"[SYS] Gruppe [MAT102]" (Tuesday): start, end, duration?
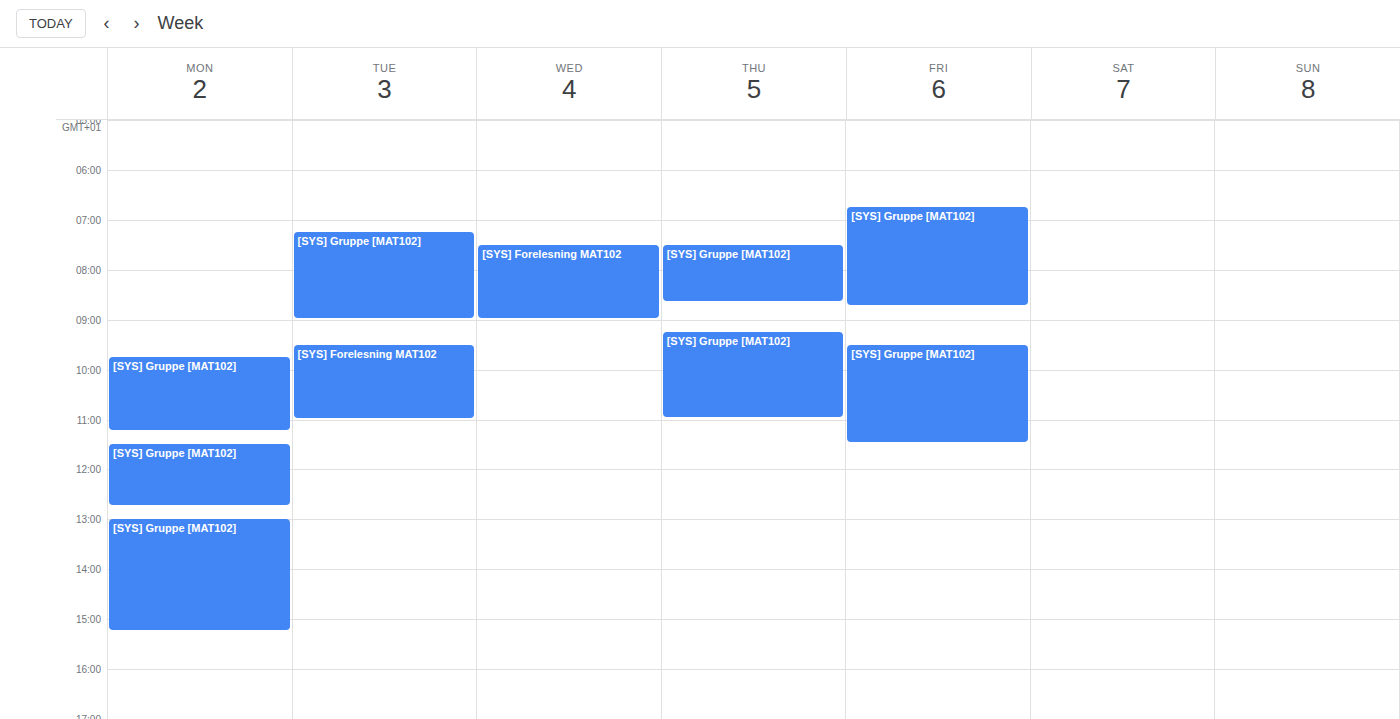
07:15 to 09:00, 1 hour 45 minutes